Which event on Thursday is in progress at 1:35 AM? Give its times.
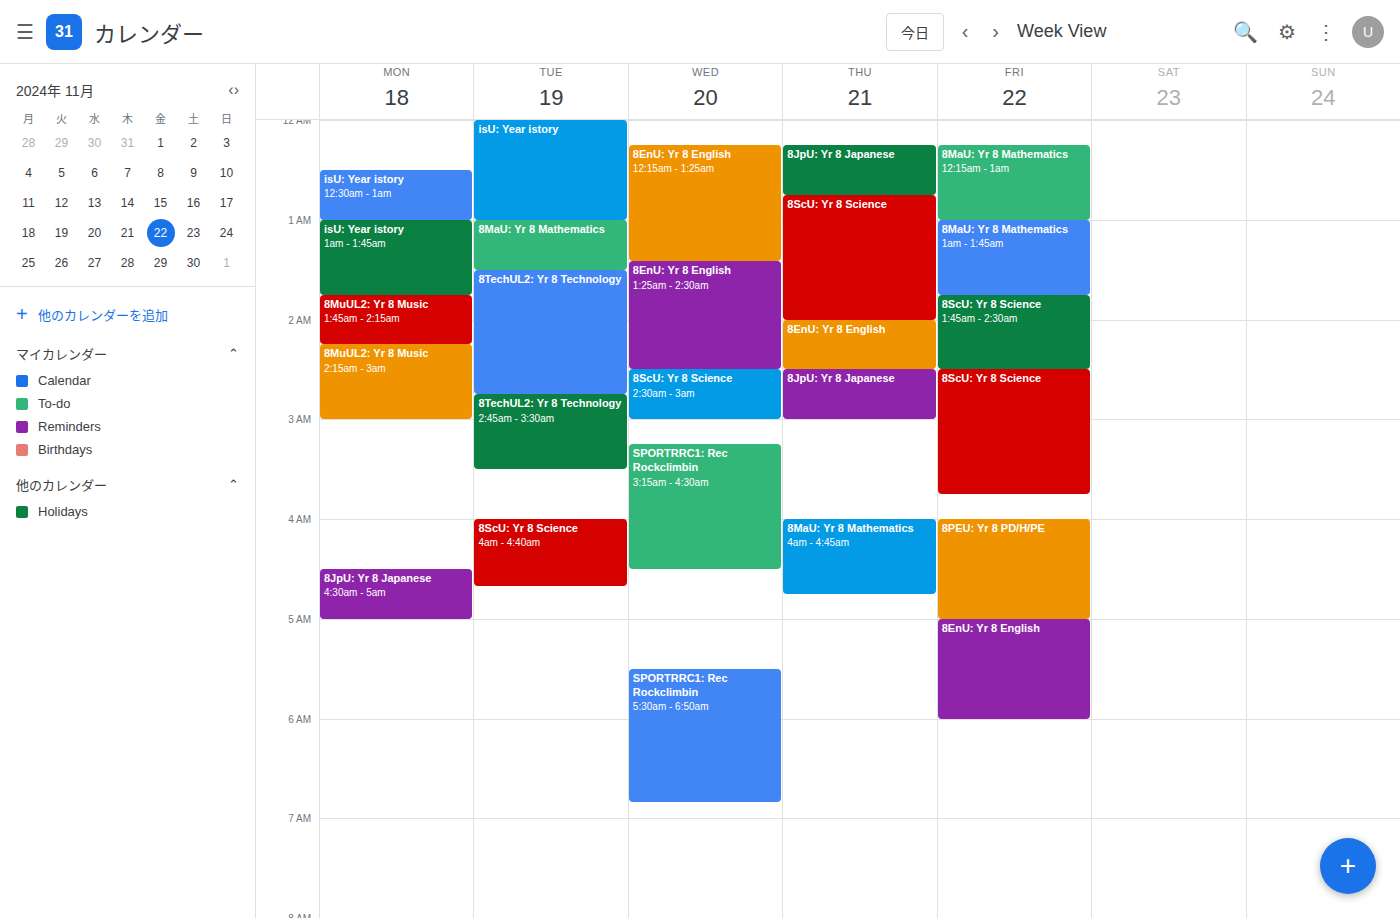
"8ScU: Yr 8 Science", 12:45 AM to 2:00 AM